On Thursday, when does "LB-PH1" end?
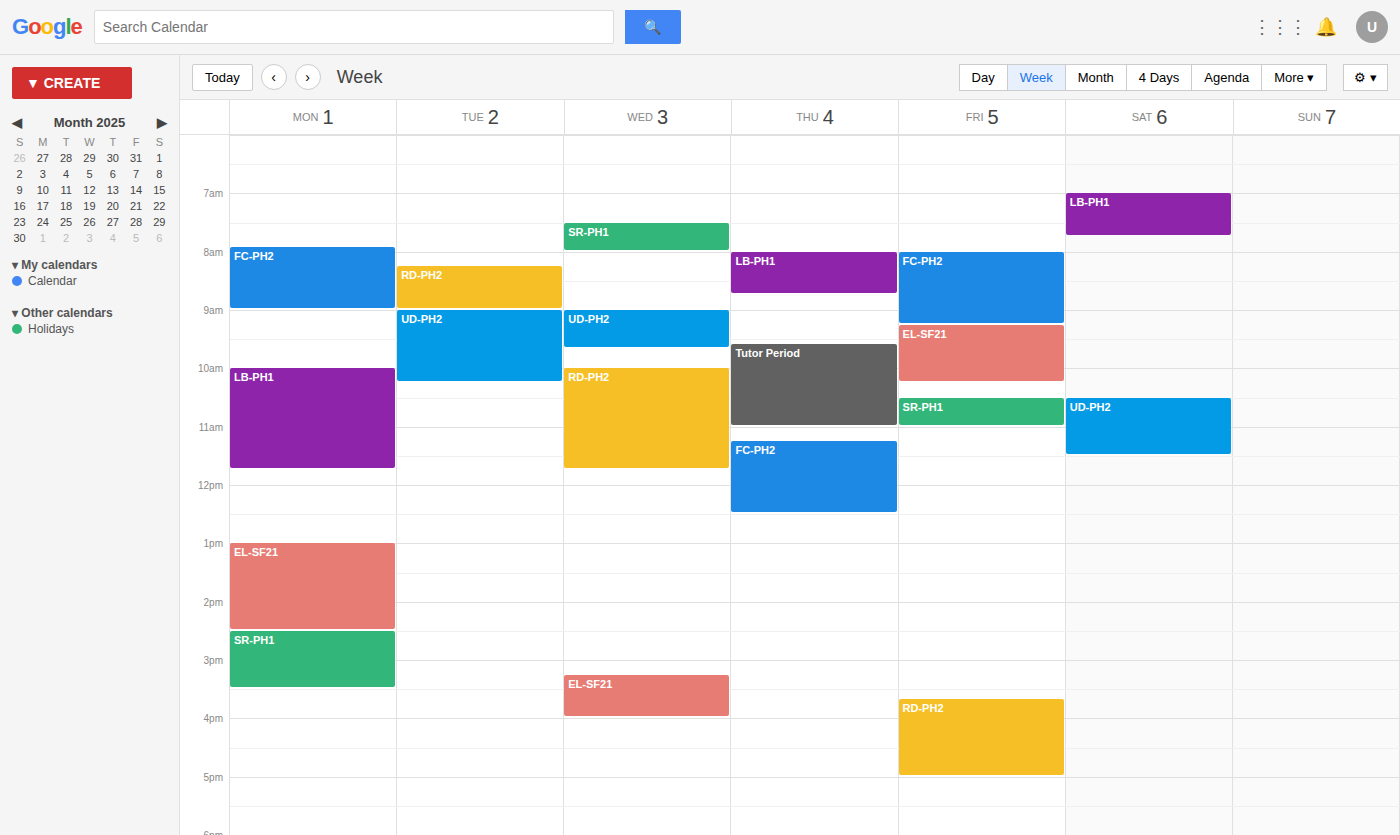
8:45 AM